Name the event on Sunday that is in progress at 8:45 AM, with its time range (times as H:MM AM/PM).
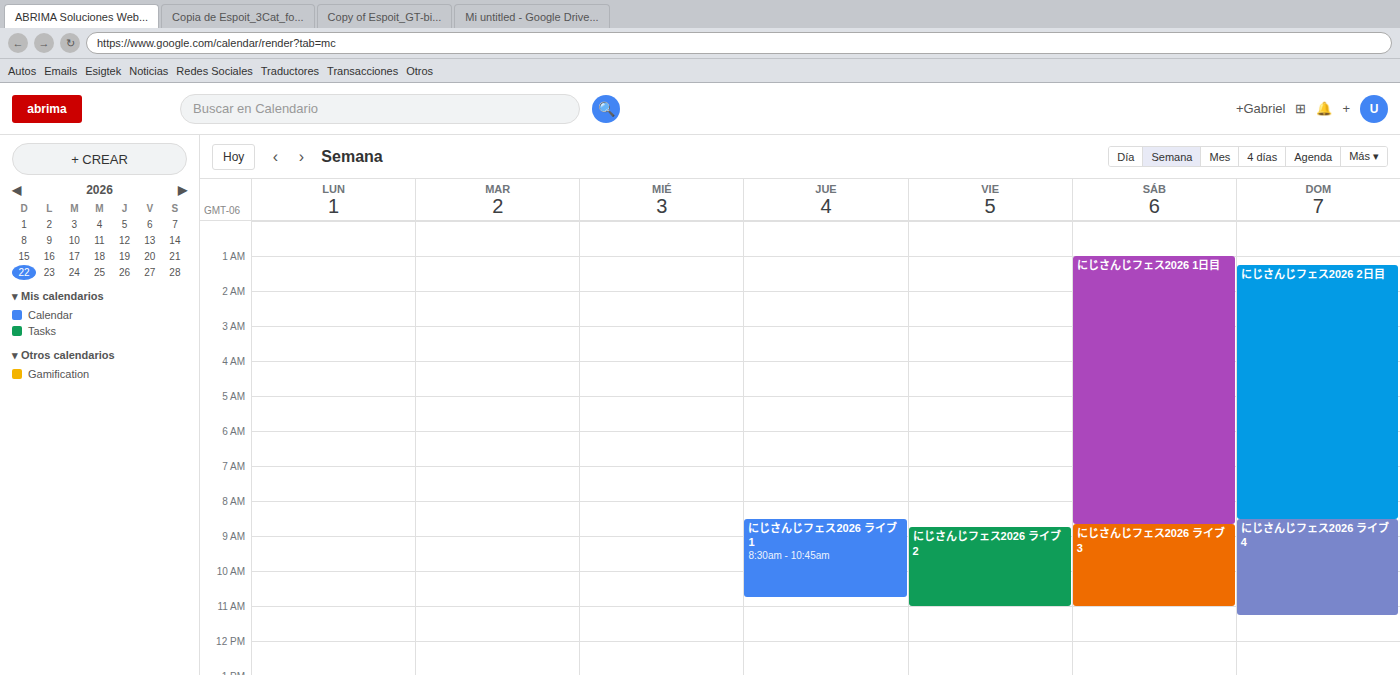
"にじさんじフェス2026 ライブ4", 8:30 AM to 11:15 AM